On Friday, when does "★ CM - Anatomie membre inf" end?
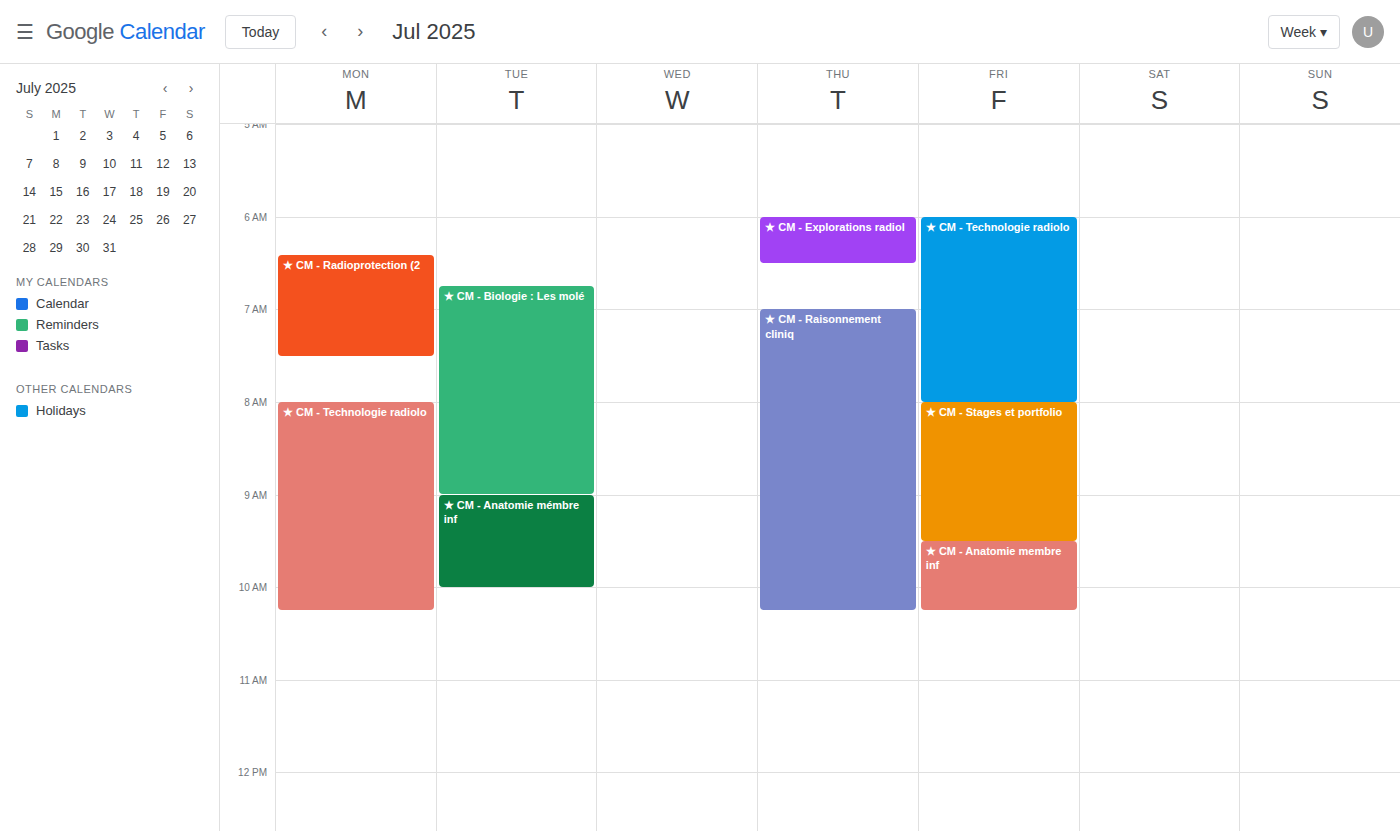
10:15 AM